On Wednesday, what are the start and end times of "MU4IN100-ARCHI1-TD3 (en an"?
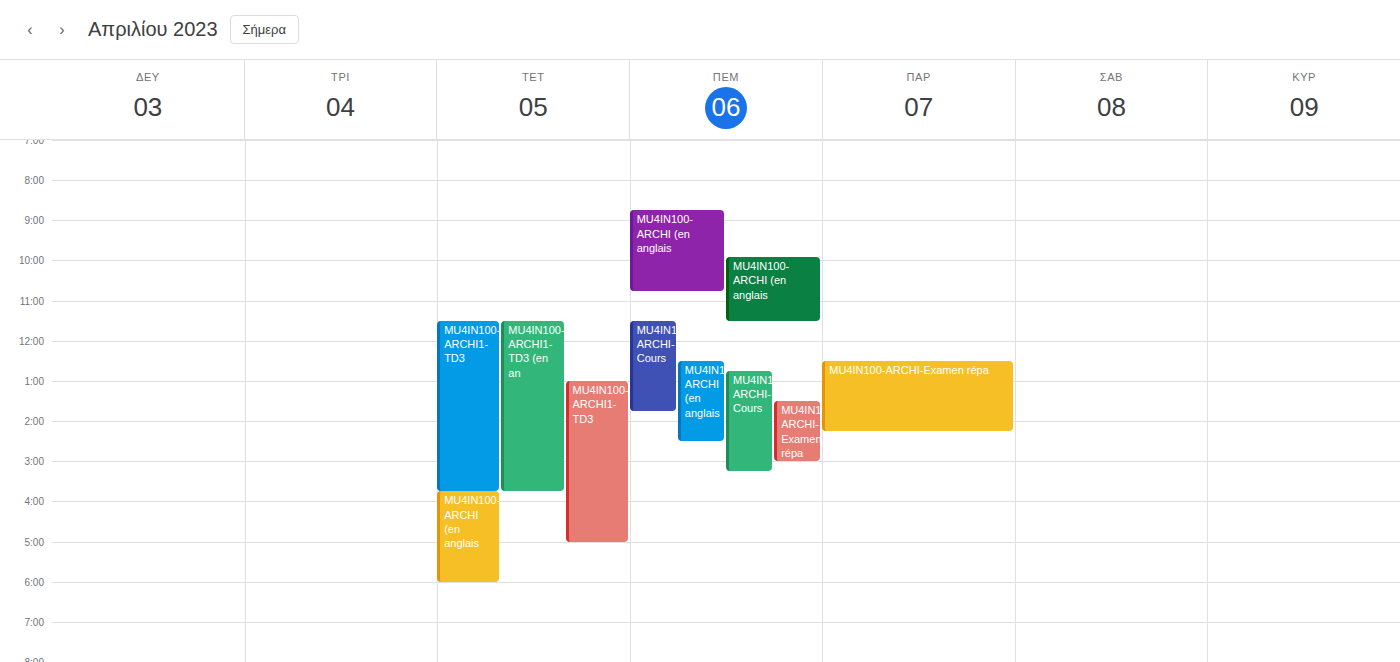
11:30 AM to 3:45 PM